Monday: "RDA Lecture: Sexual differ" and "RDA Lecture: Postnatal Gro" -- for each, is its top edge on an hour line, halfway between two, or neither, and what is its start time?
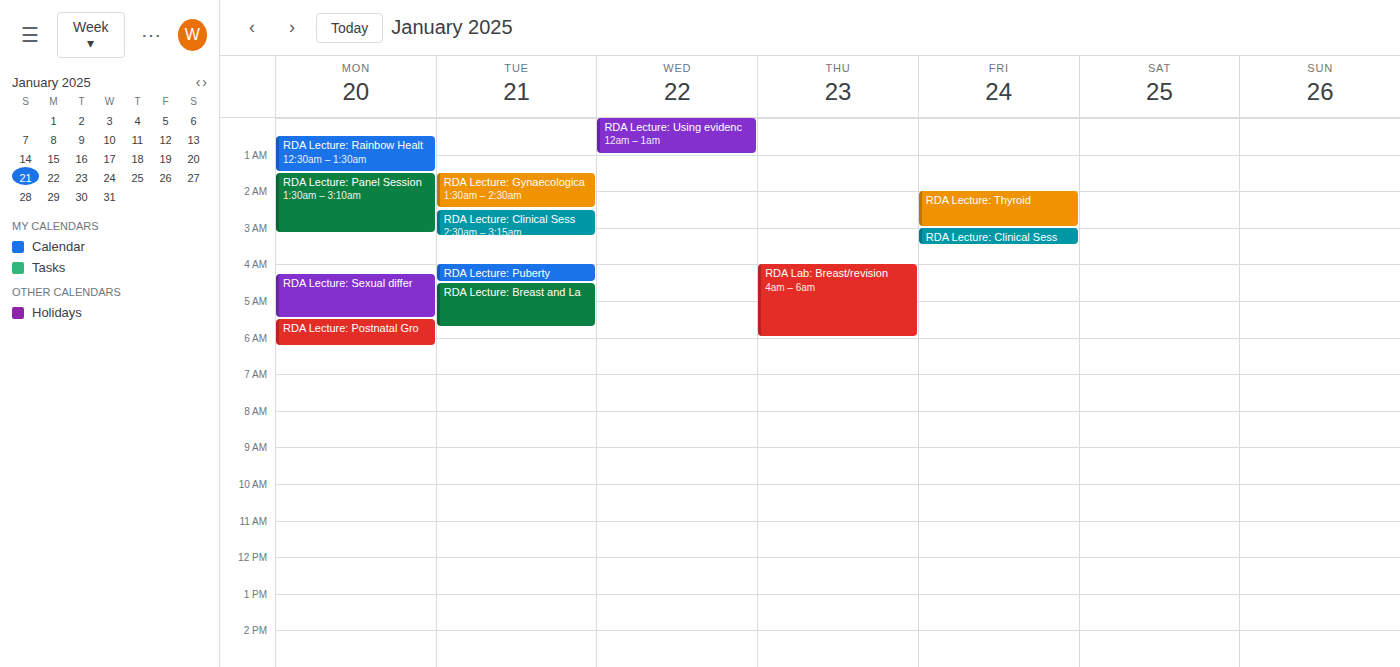
"RDA Lecture: Sexual differ": 4:15 AM, neither: a quarter of the way from the 4 AM line to the 5 AM line. "RDA Lecture: Postnatal Gro": 5:30 AM, halfway between the 5 AM and 6 AM lines.